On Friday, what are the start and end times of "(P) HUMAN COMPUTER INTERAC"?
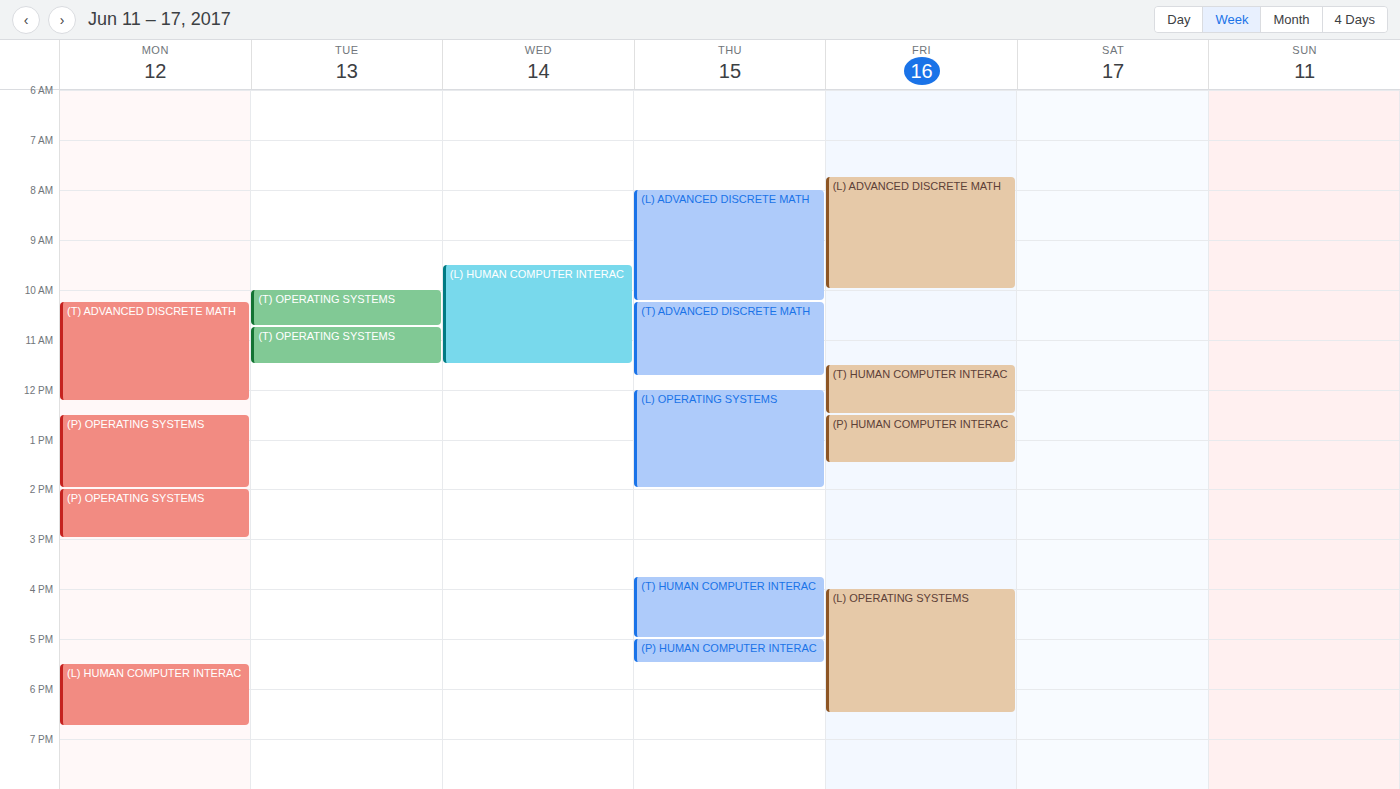
12:30 PM to 1:30 PM